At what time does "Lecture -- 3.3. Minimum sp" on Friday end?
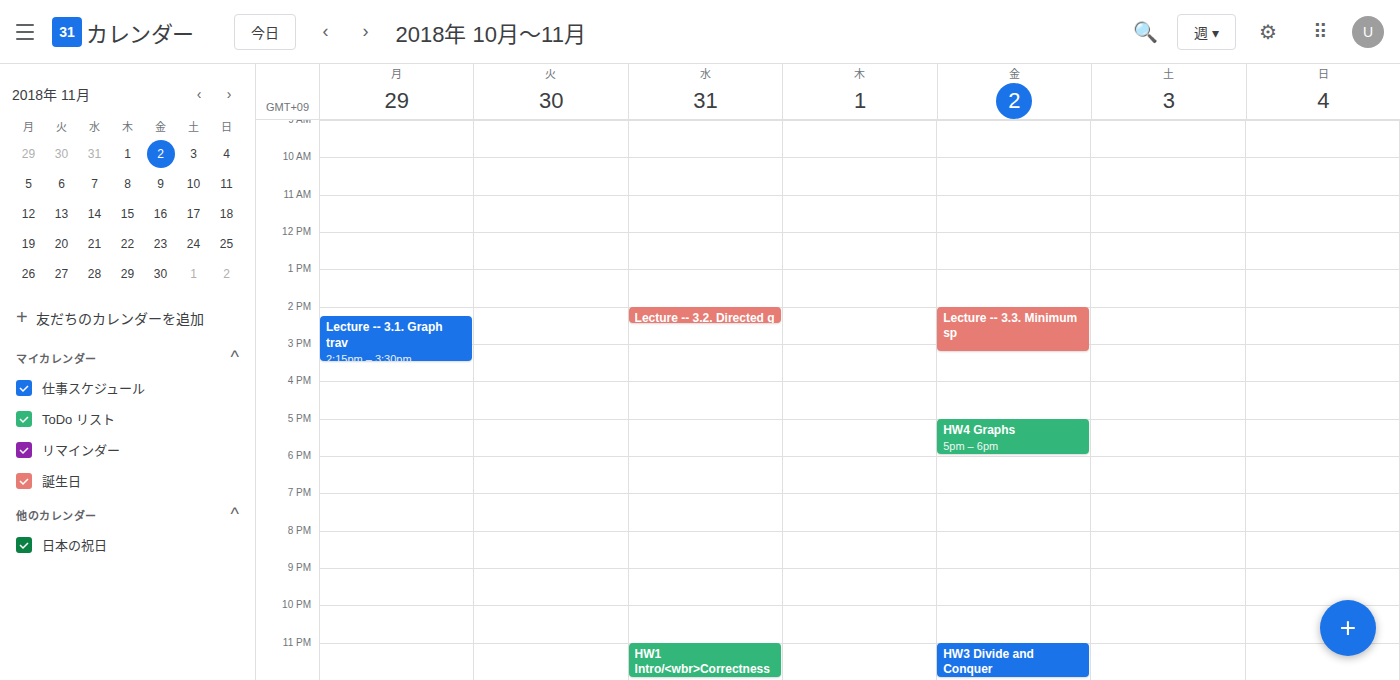
3:15 PM